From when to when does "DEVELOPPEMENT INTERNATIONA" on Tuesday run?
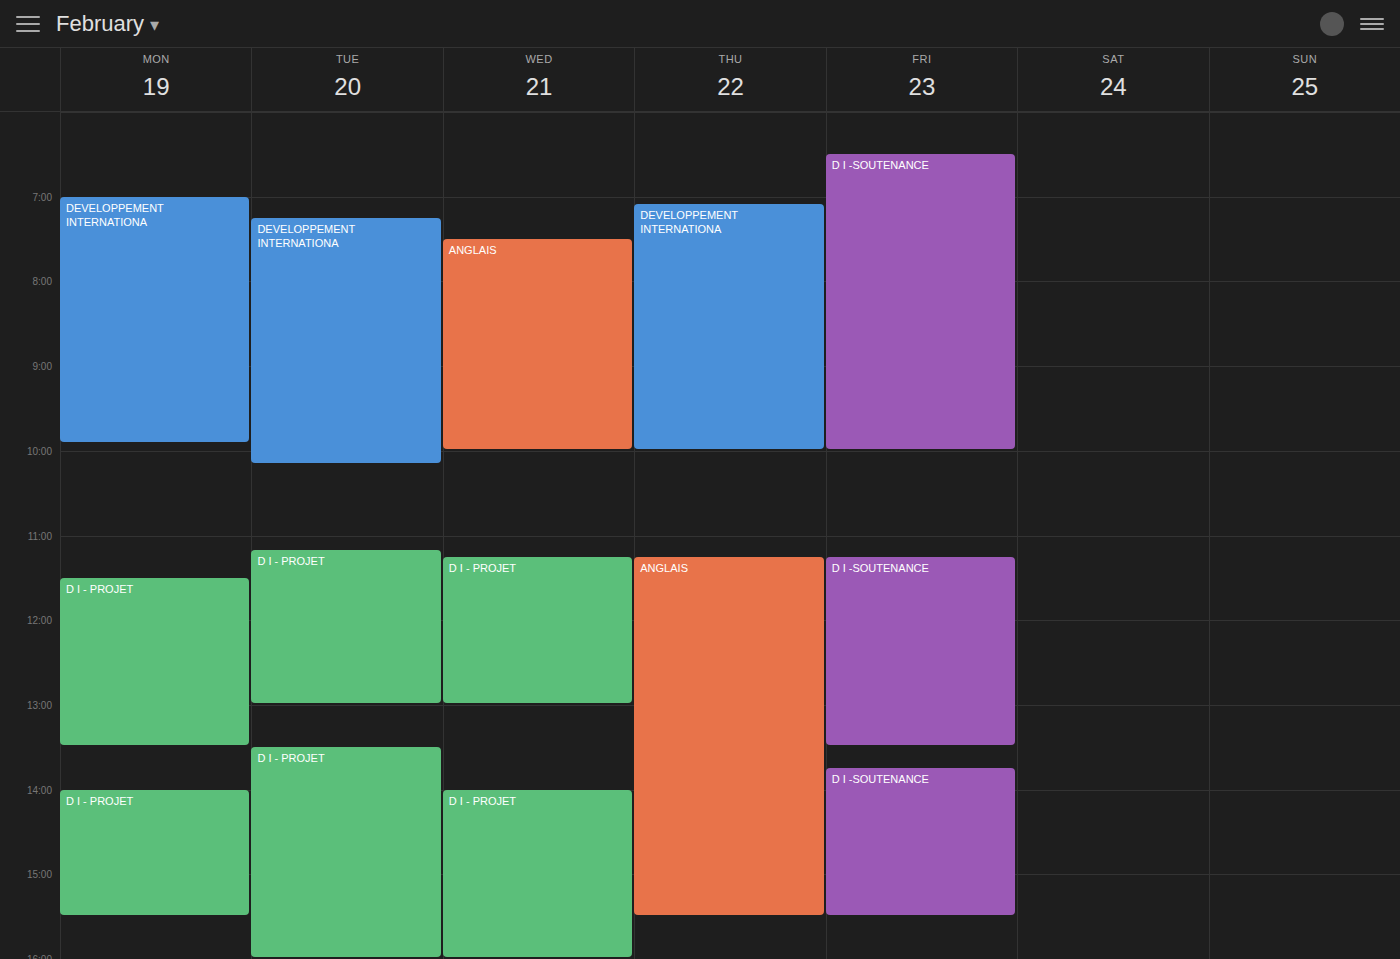
7:15 AM to 10:10 AM